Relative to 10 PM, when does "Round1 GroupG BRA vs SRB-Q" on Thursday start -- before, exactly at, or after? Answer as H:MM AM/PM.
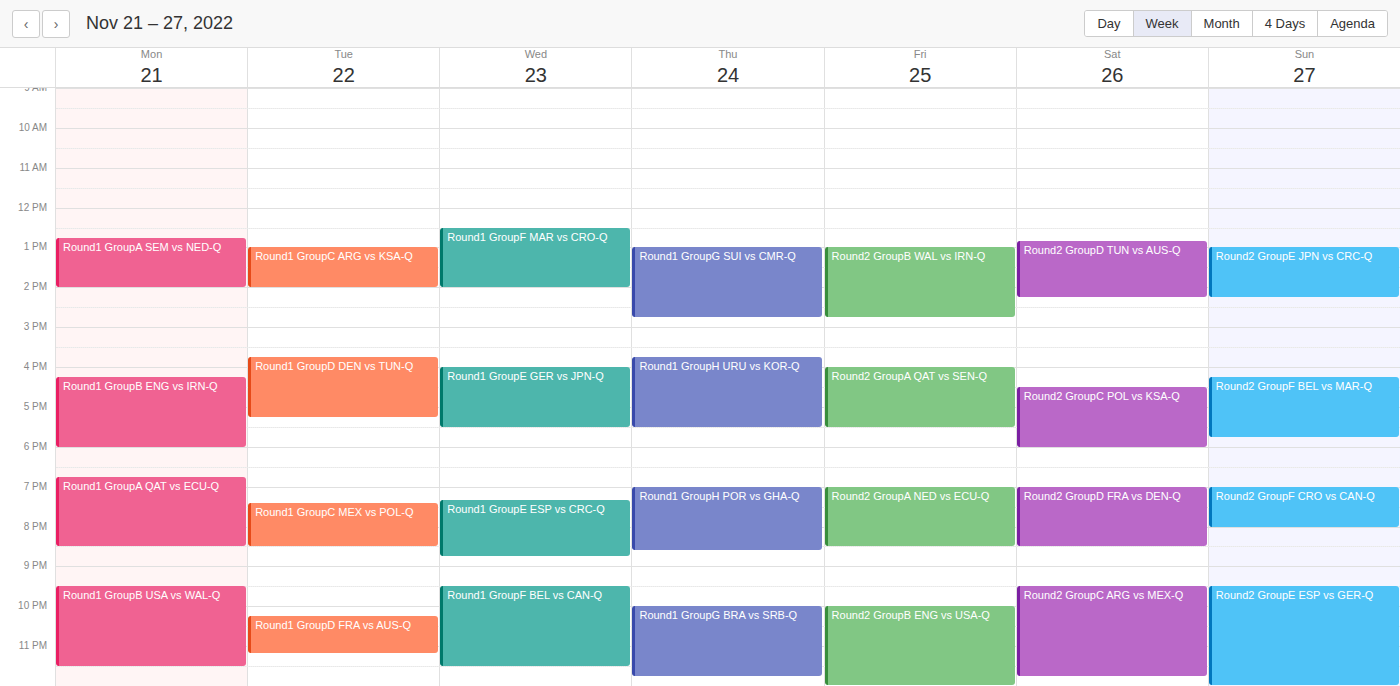
10:00 PM -- exactly at 10 PM, on the 10 PM line.